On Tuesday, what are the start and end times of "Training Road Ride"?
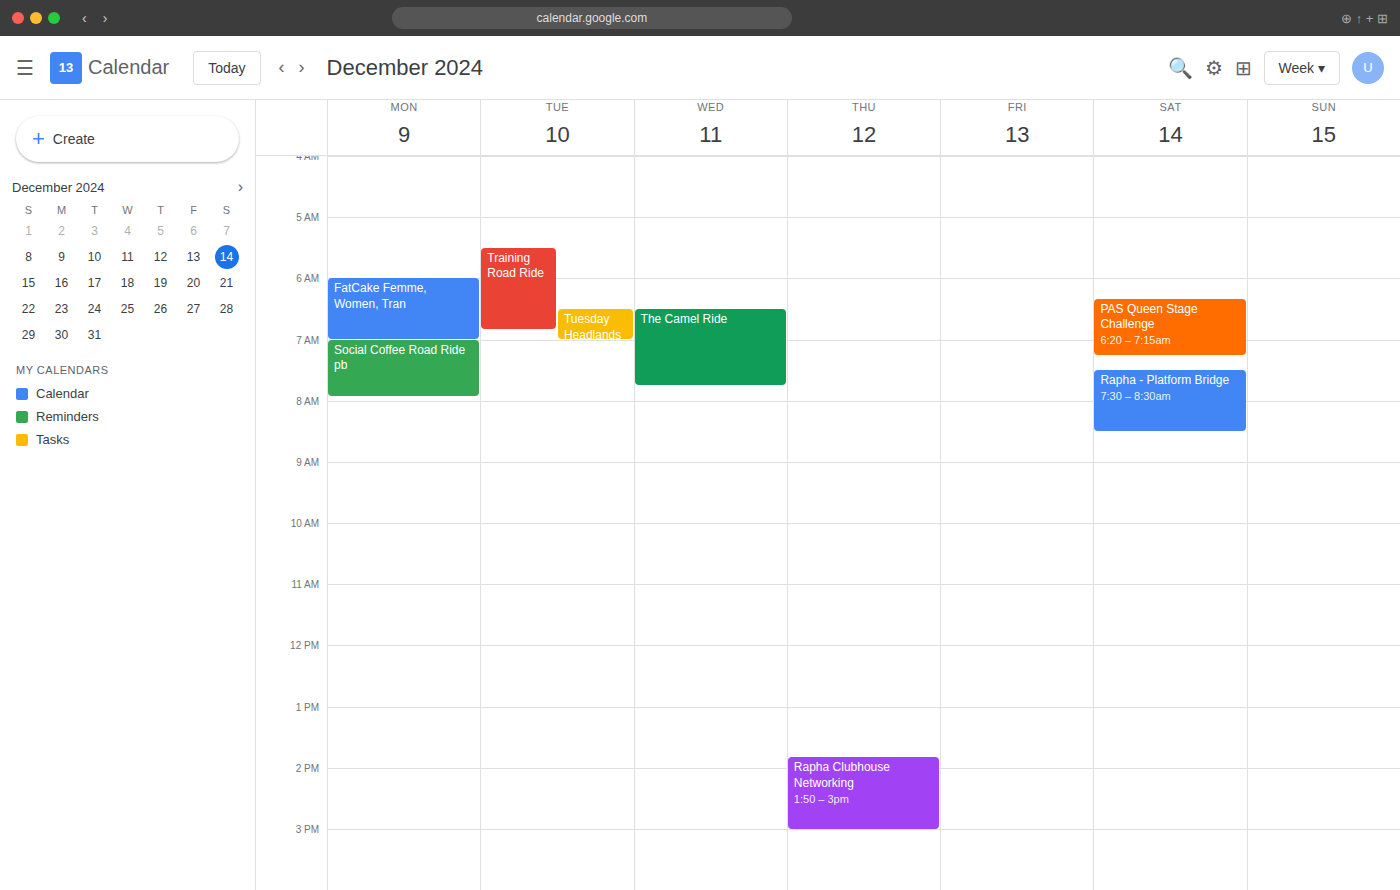
5:30 AM to 6:50 AM